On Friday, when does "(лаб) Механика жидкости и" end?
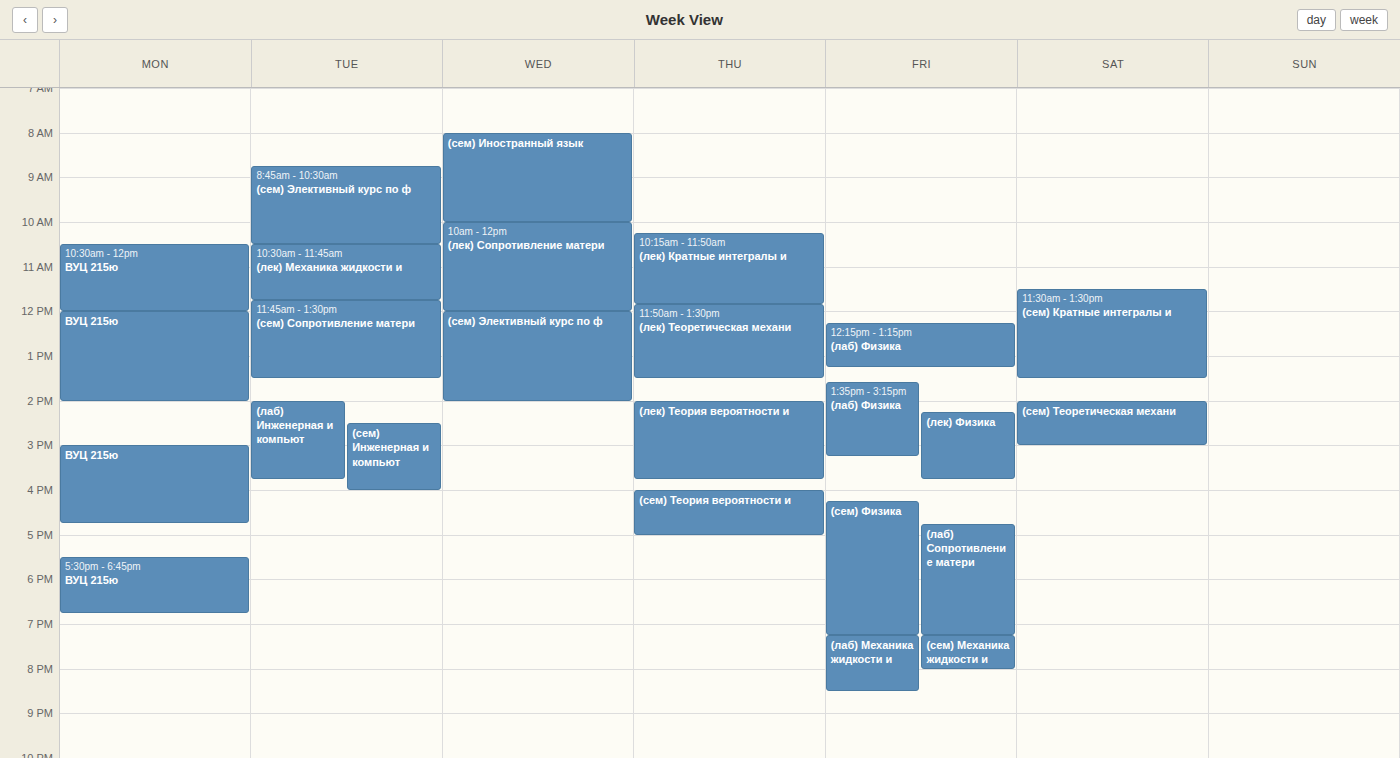
8:30 PM